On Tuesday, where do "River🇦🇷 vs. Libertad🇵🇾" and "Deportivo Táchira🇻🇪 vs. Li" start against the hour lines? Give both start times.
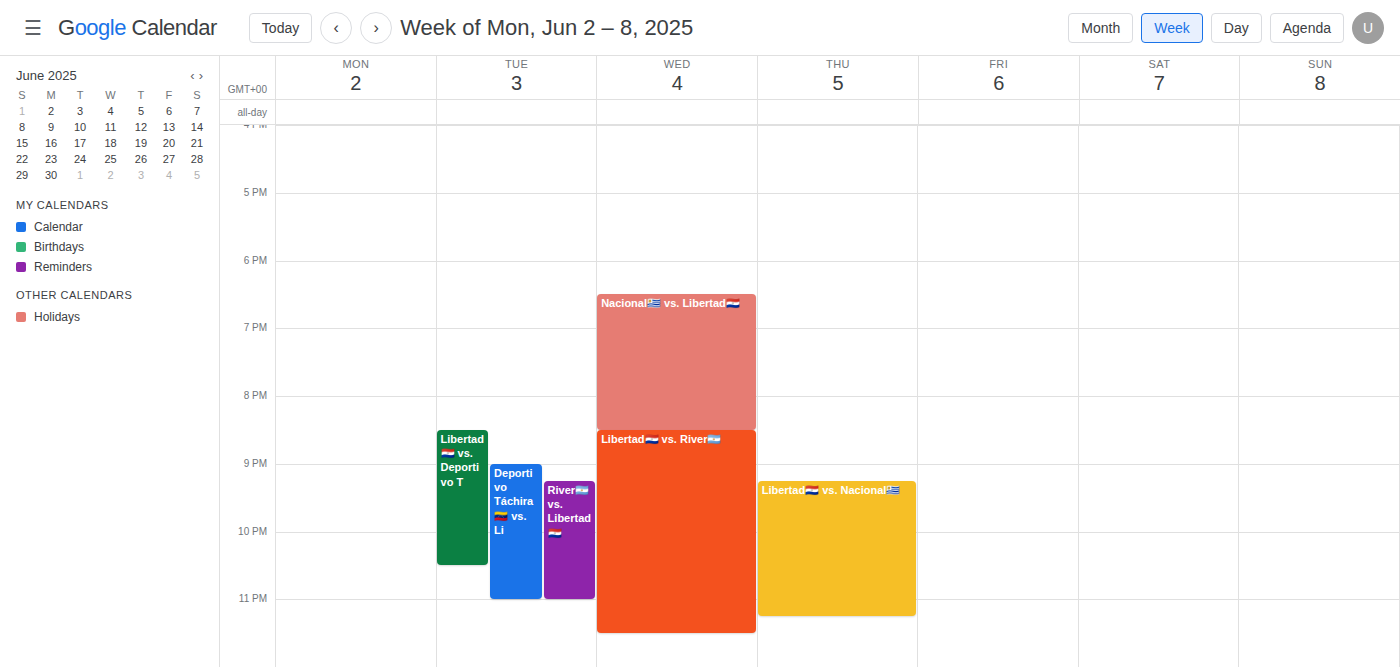
"River🇦🇷 vs. Libertad🇵🇾": 9:15 PM, neither: a quarter of the way from the 9 PM line to the 10 PM line. "Deportivo Táchira🇻🇪 vs. Li": 9:00 PM, exactly on the 9 PM line.